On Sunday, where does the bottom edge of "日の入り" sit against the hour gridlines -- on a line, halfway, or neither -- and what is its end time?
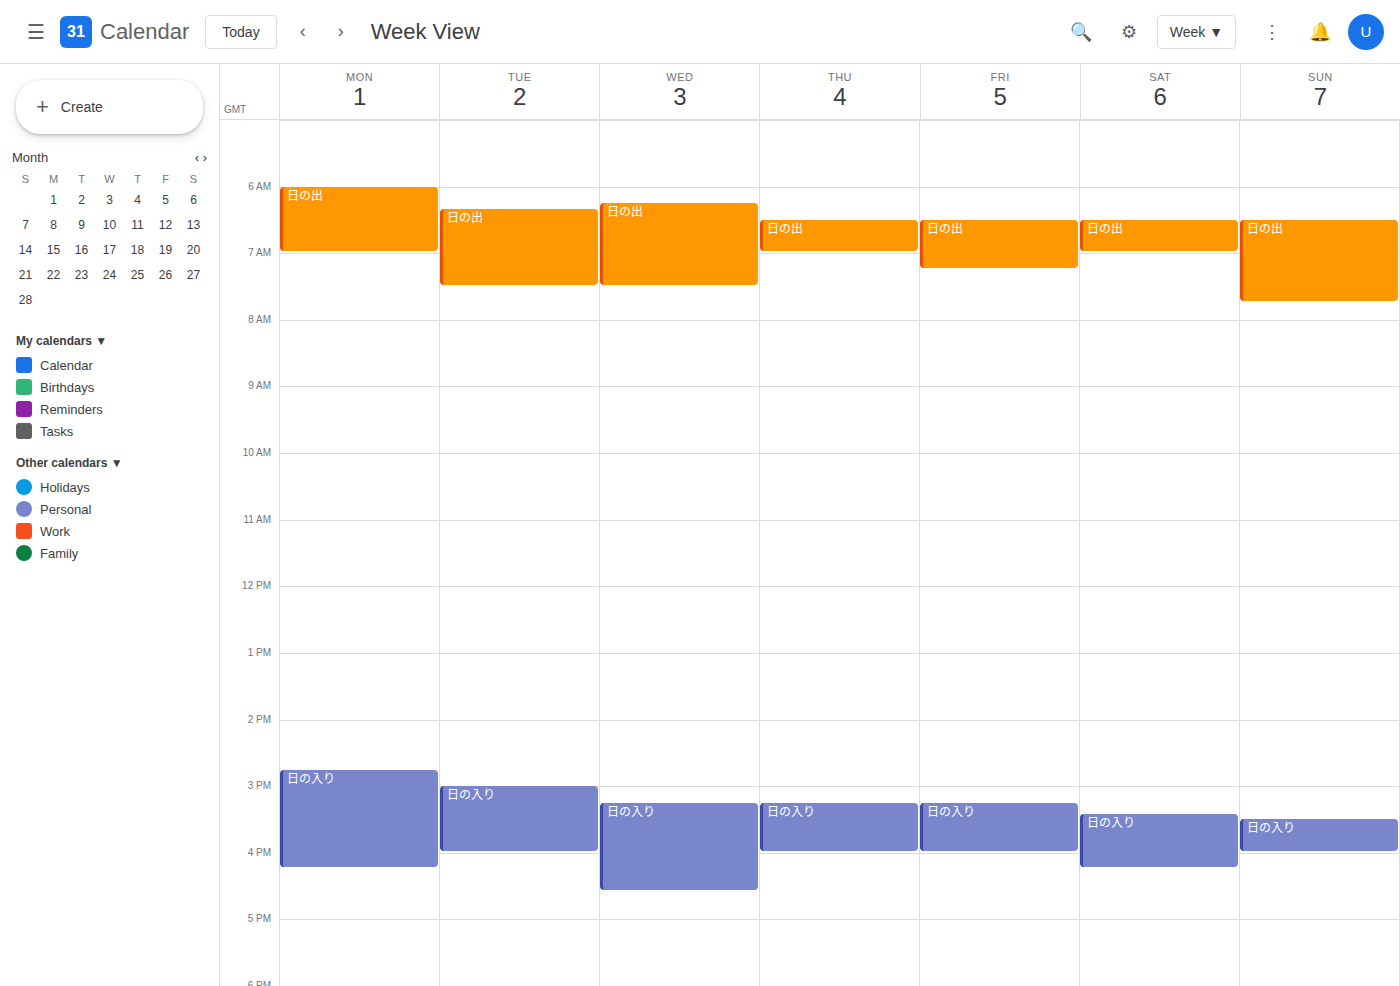
4:00 PM -- exactly on the 4 PM line.